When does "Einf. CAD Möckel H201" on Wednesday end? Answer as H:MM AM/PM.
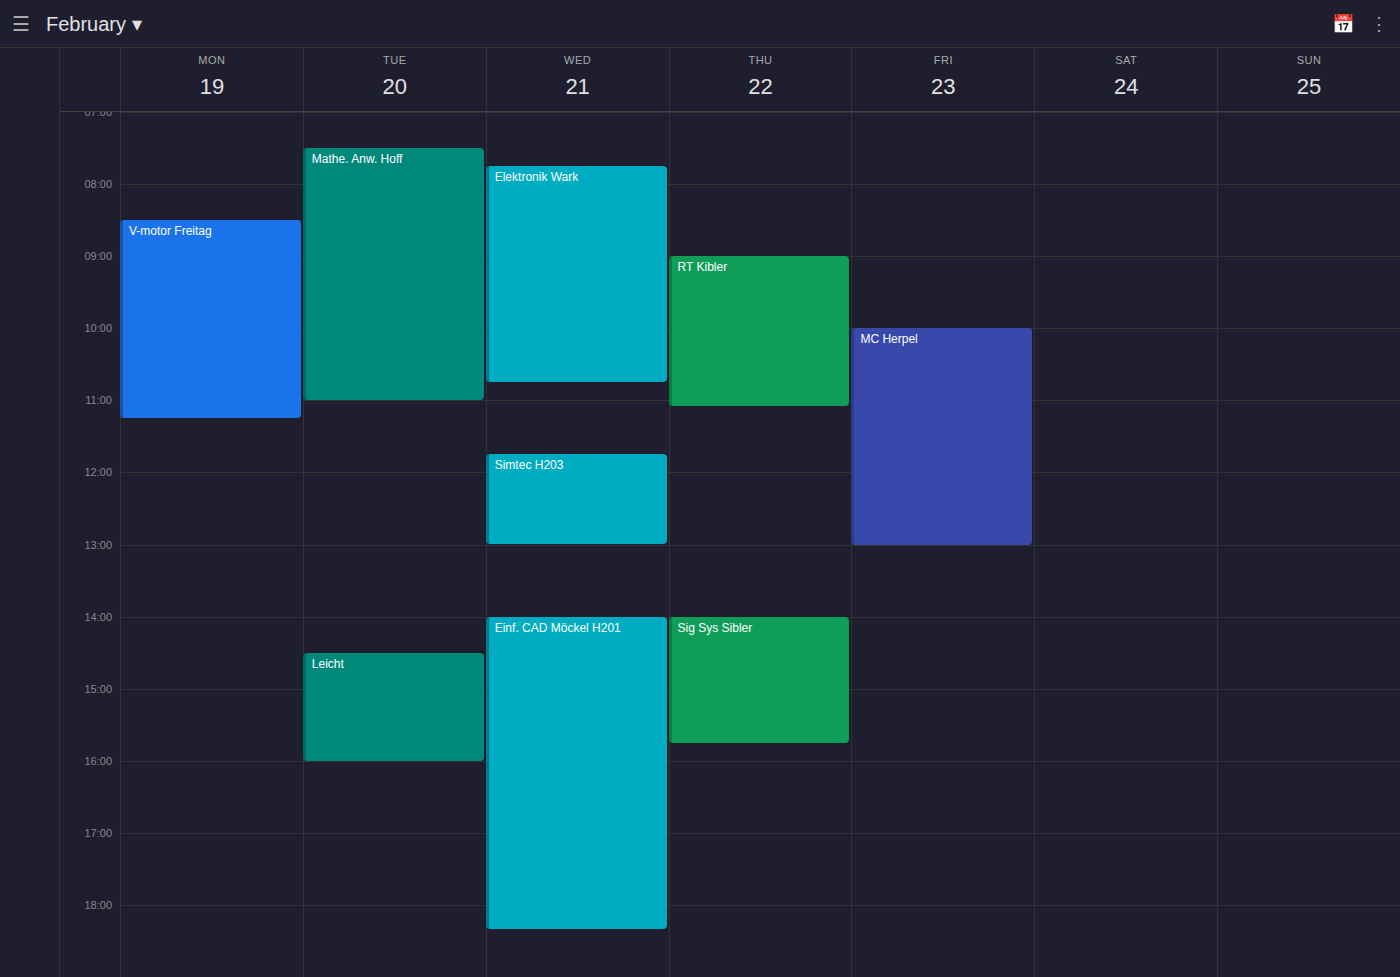
6:20 PM